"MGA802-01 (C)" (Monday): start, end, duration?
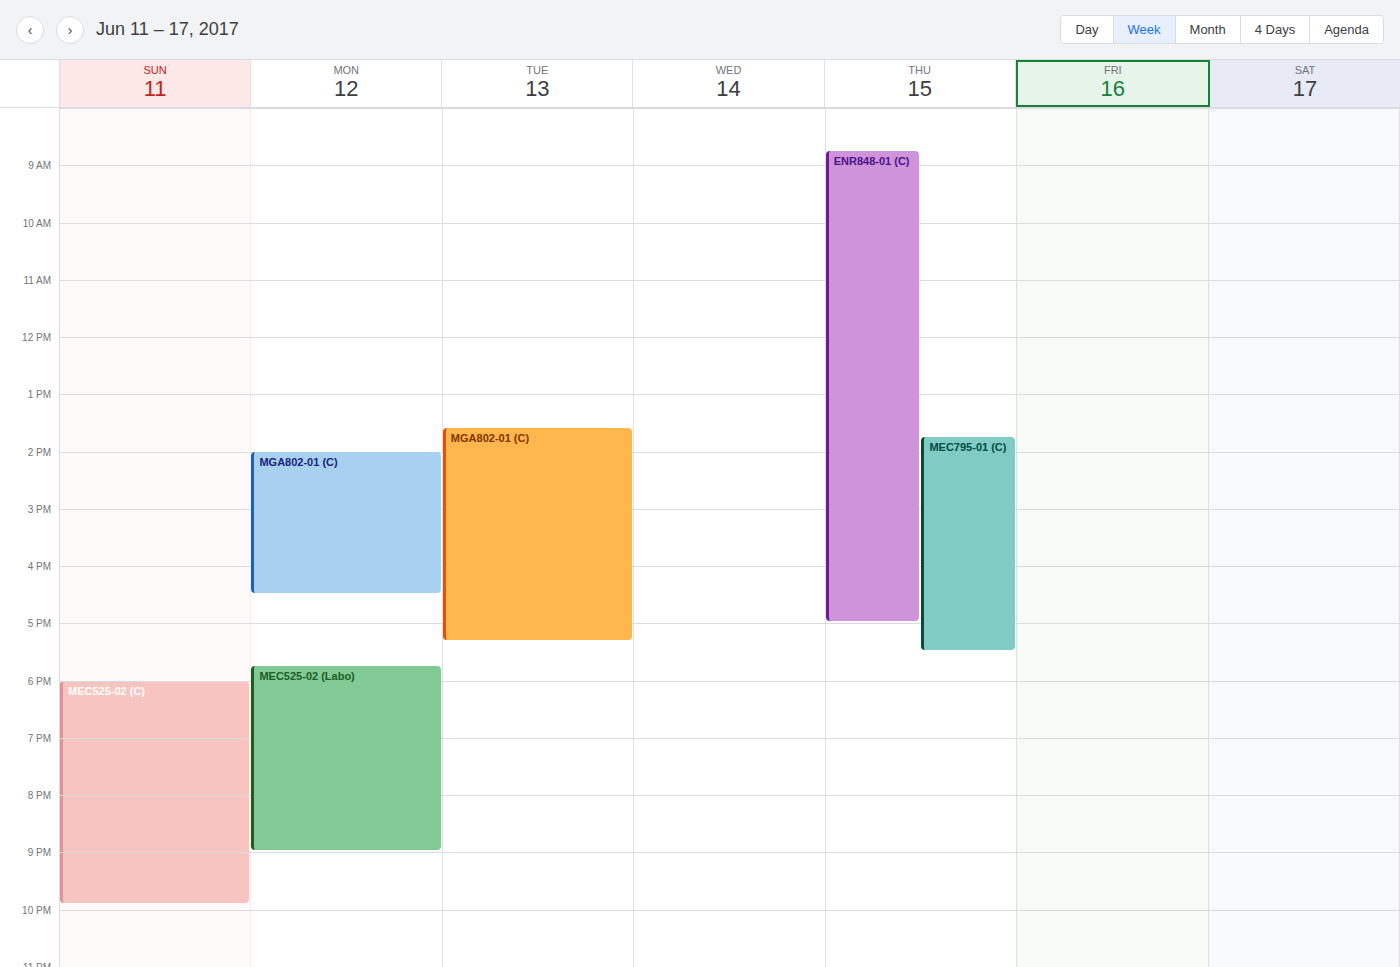
2:00 PM to 4:30 PM, 2 hours 30 minutes